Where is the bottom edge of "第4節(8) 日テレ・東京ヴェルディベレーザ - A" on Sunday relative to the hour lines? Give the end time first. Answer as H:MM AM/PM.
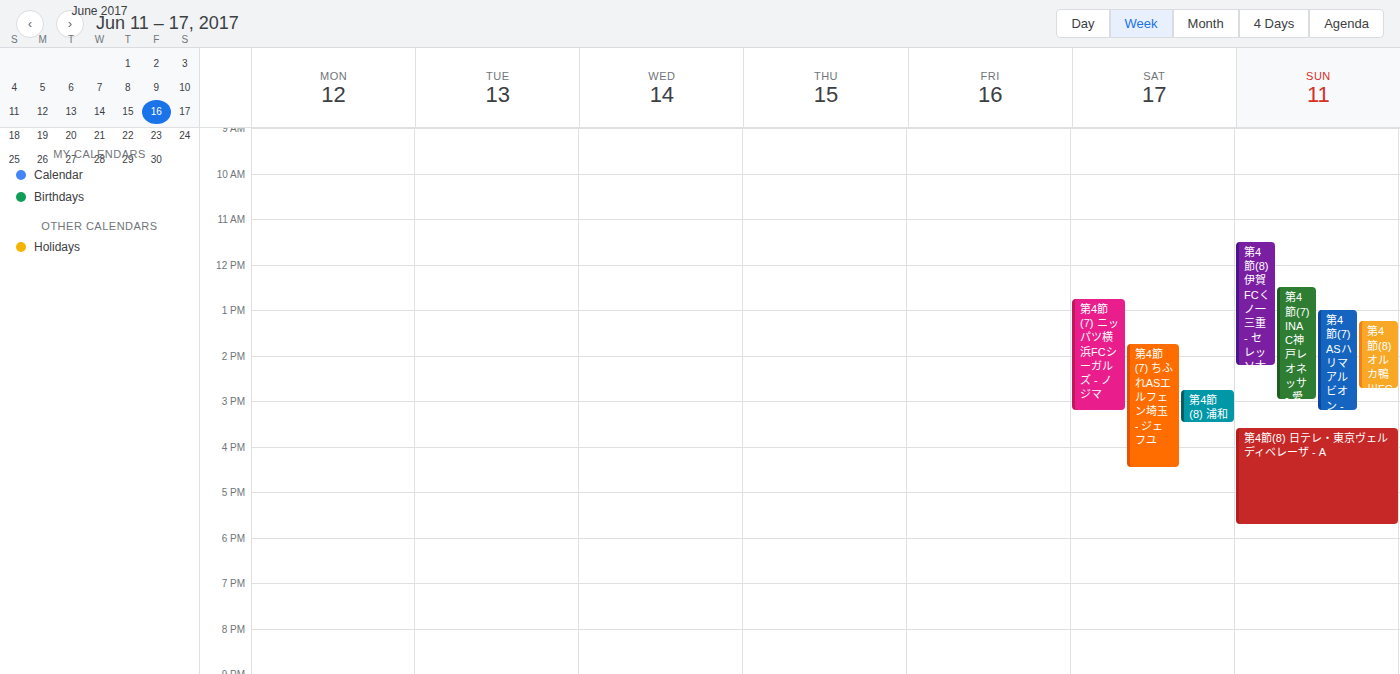
5:45 PM -- neither: three quarters of the way from the 5 PM line to the 6 PM line.